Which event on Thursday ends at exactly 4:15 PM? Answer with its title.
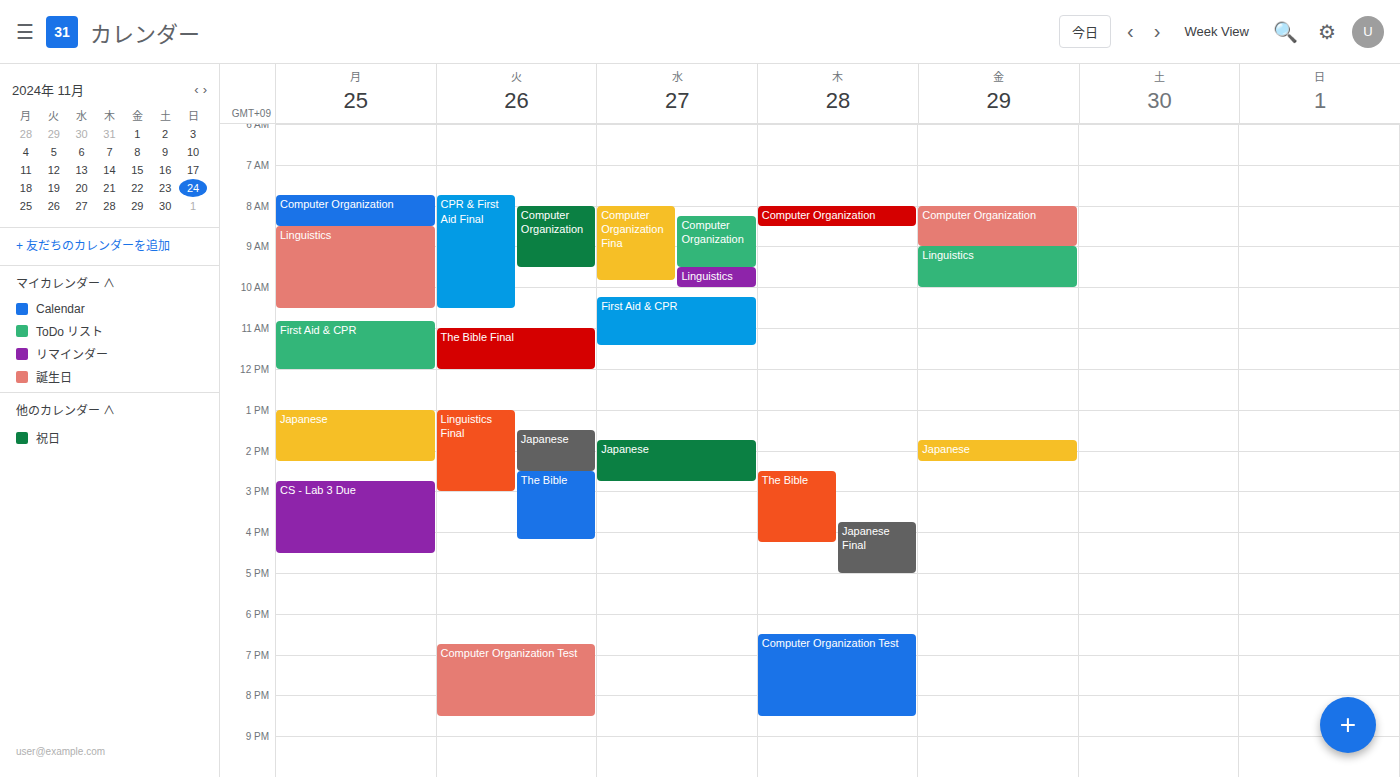
"The Bible"